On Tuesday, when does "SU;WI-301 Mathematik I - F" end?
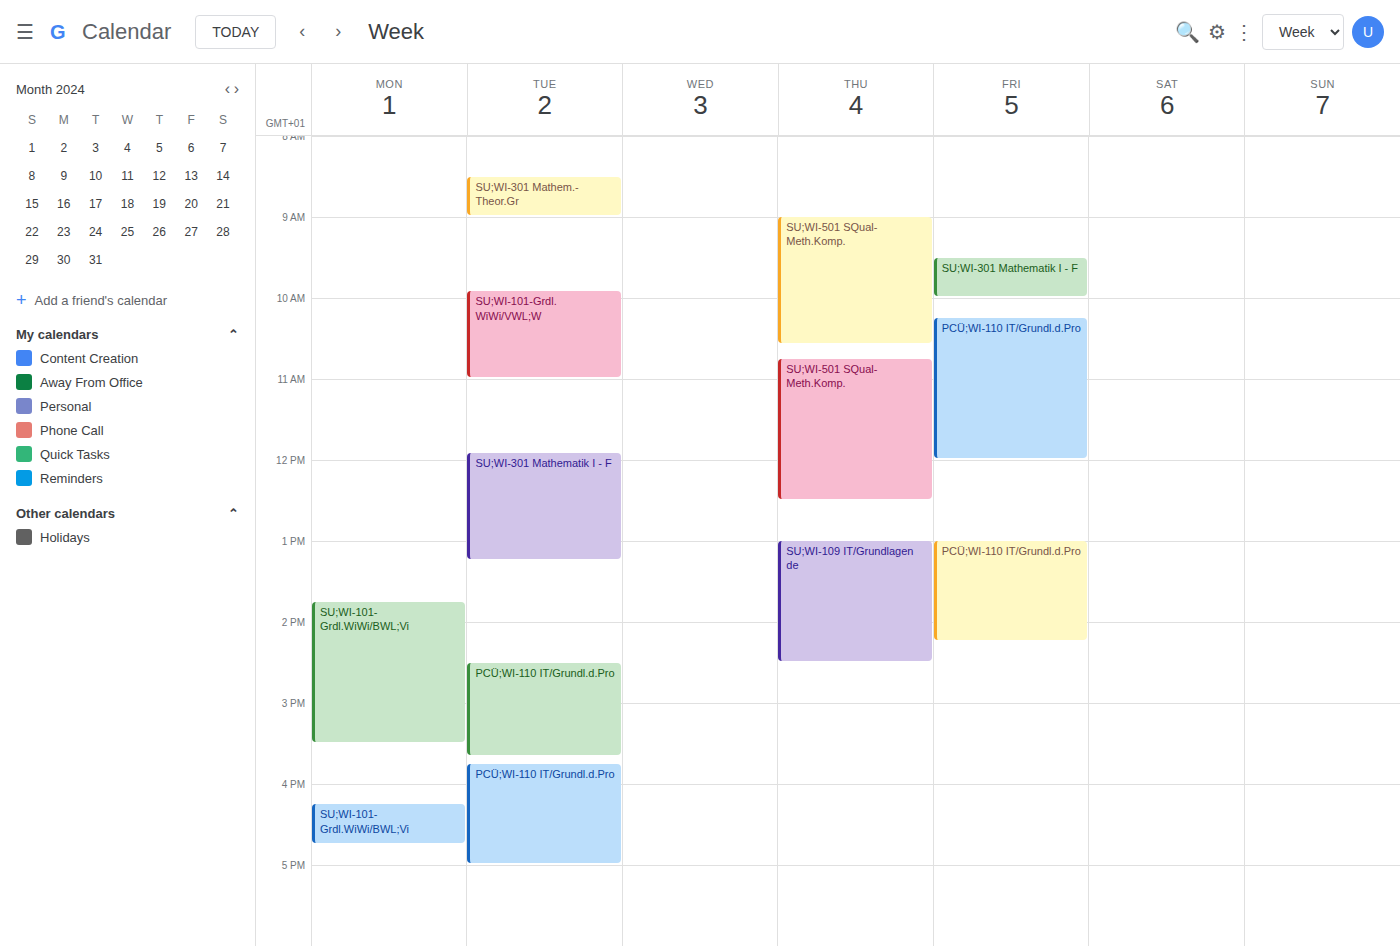
1:15 PM